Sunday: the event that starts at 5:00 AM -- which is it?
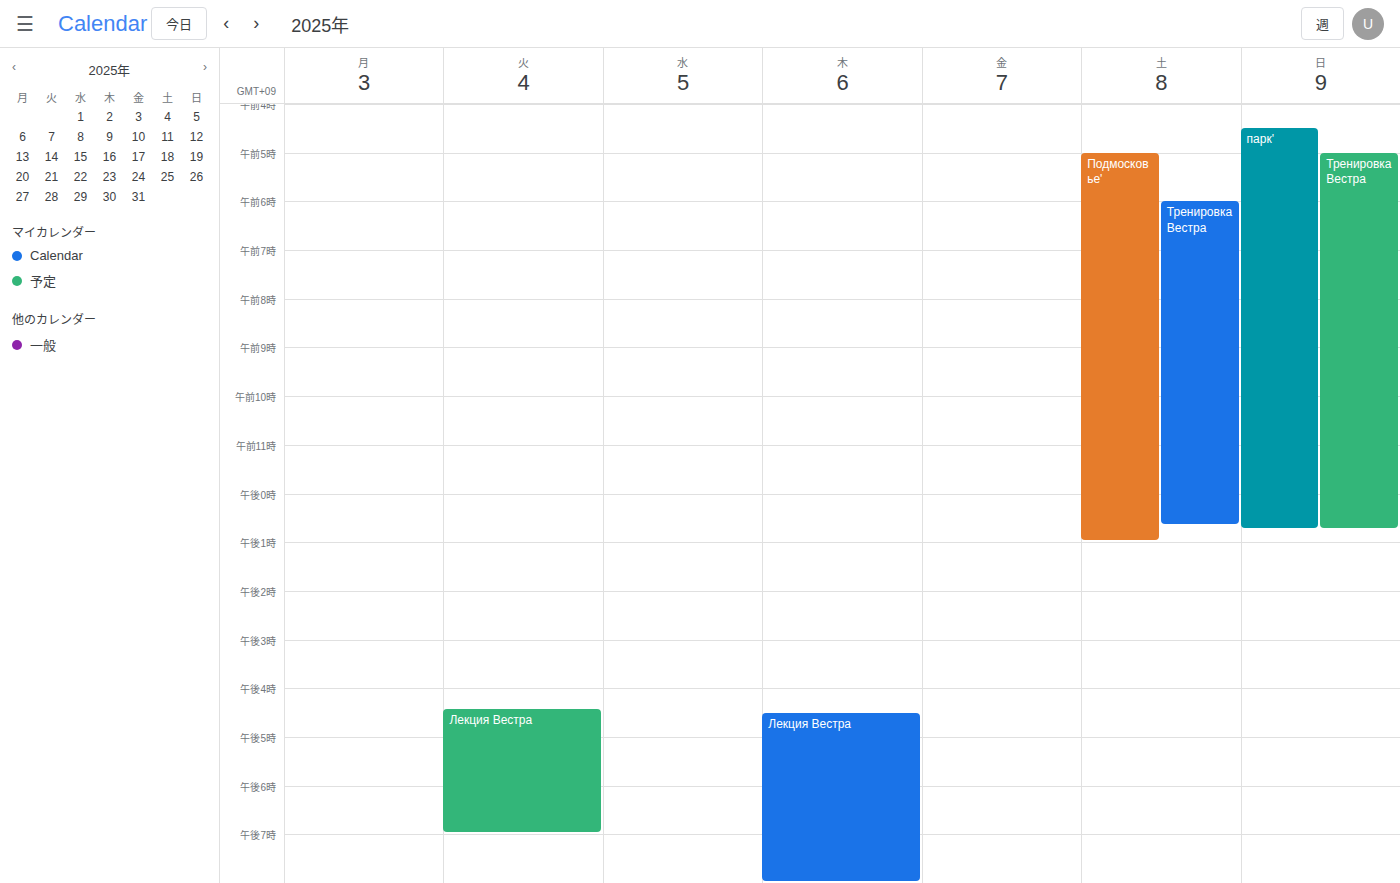
"Тренировка Вестра"